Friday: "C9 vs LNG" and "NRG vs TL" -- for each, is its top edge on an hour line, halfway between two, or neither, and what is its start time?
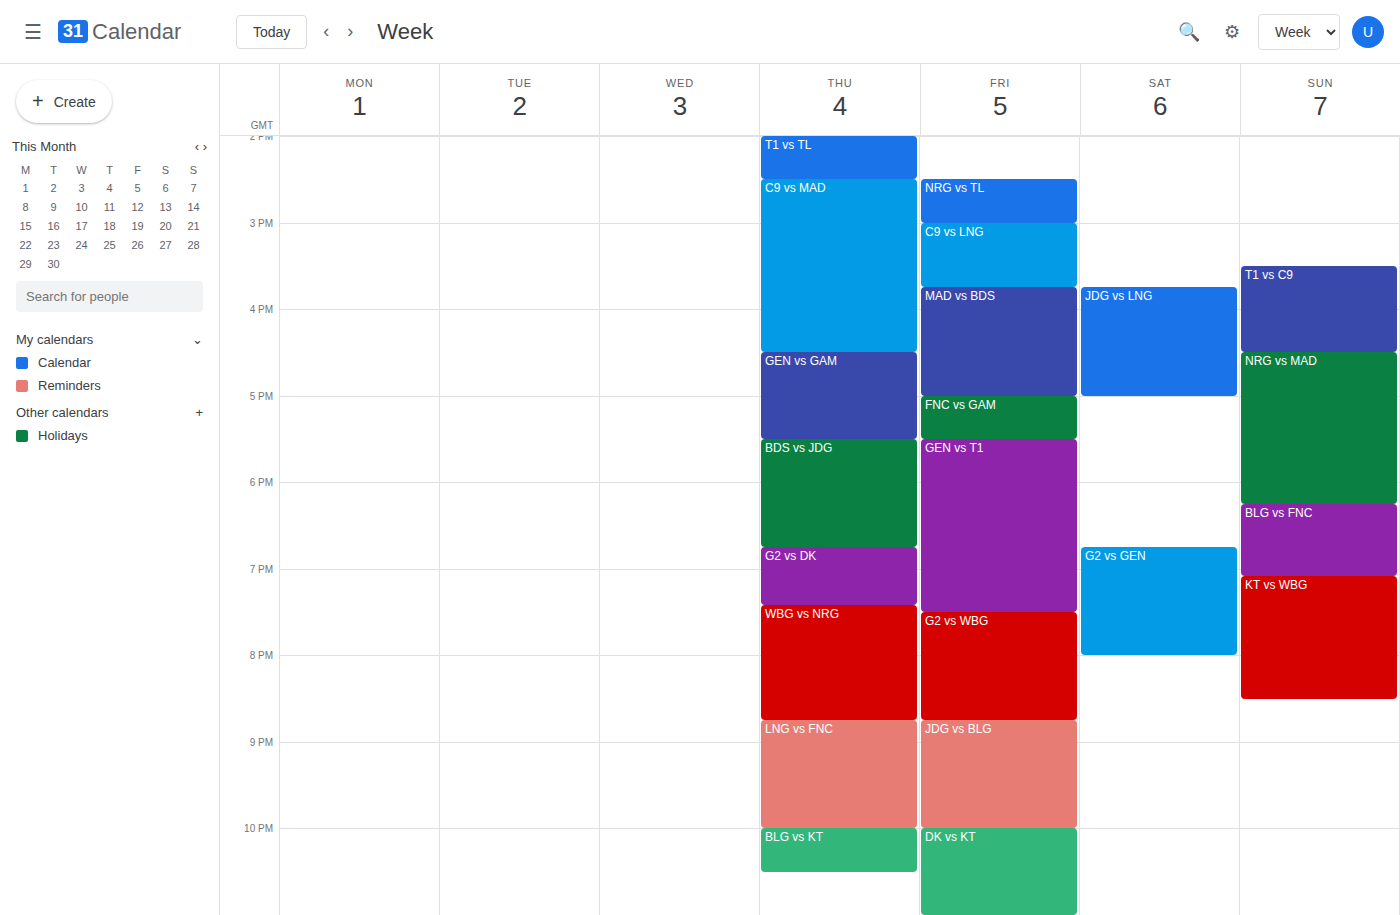
"C9 vs LNG": 3:00 PM, exactly on the 3 PM line. "NRG vs TL": 2:30 PM, halfway between the 2 PM and 3 PM lines.